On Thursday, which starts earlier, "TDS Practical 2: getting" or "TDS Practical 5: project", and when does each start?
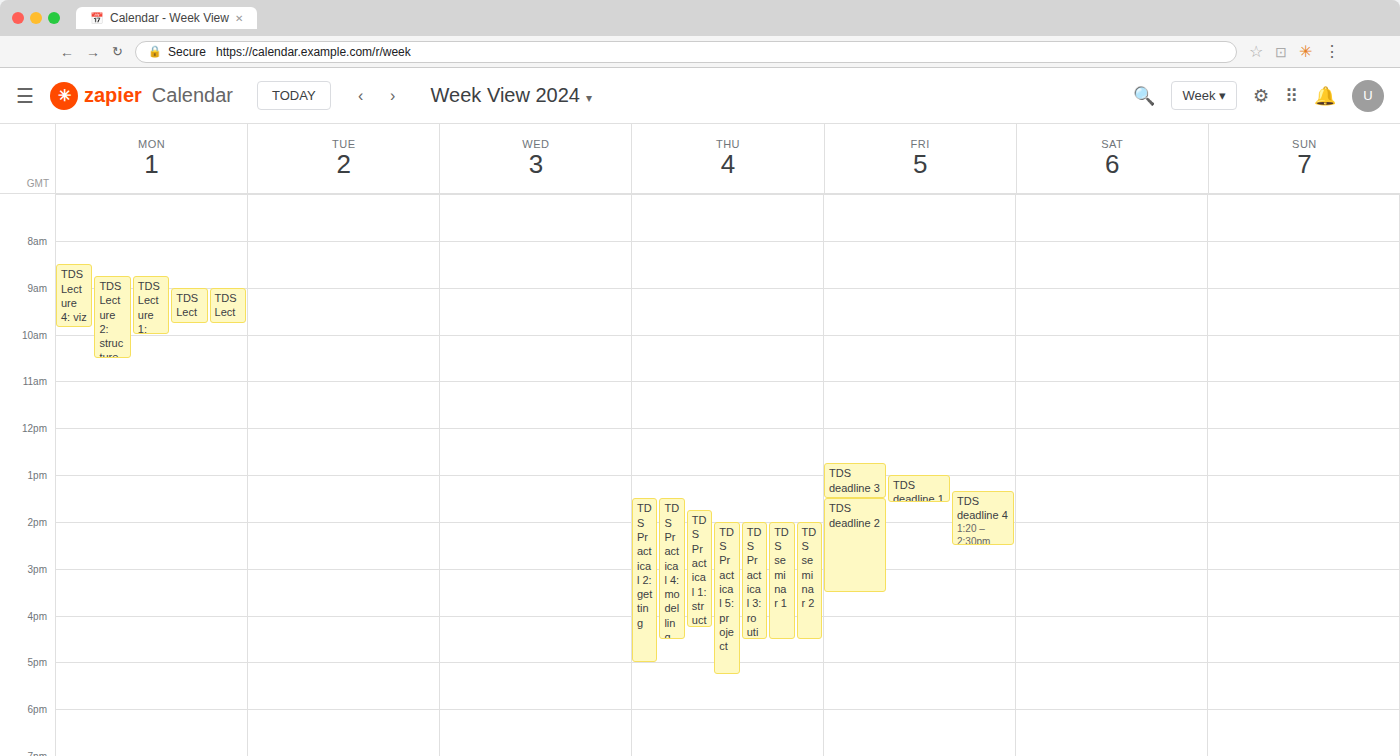
"TDS Practical 2: getting" 1:30 PM; "TDS Practical 5: project" 2:00 PM.